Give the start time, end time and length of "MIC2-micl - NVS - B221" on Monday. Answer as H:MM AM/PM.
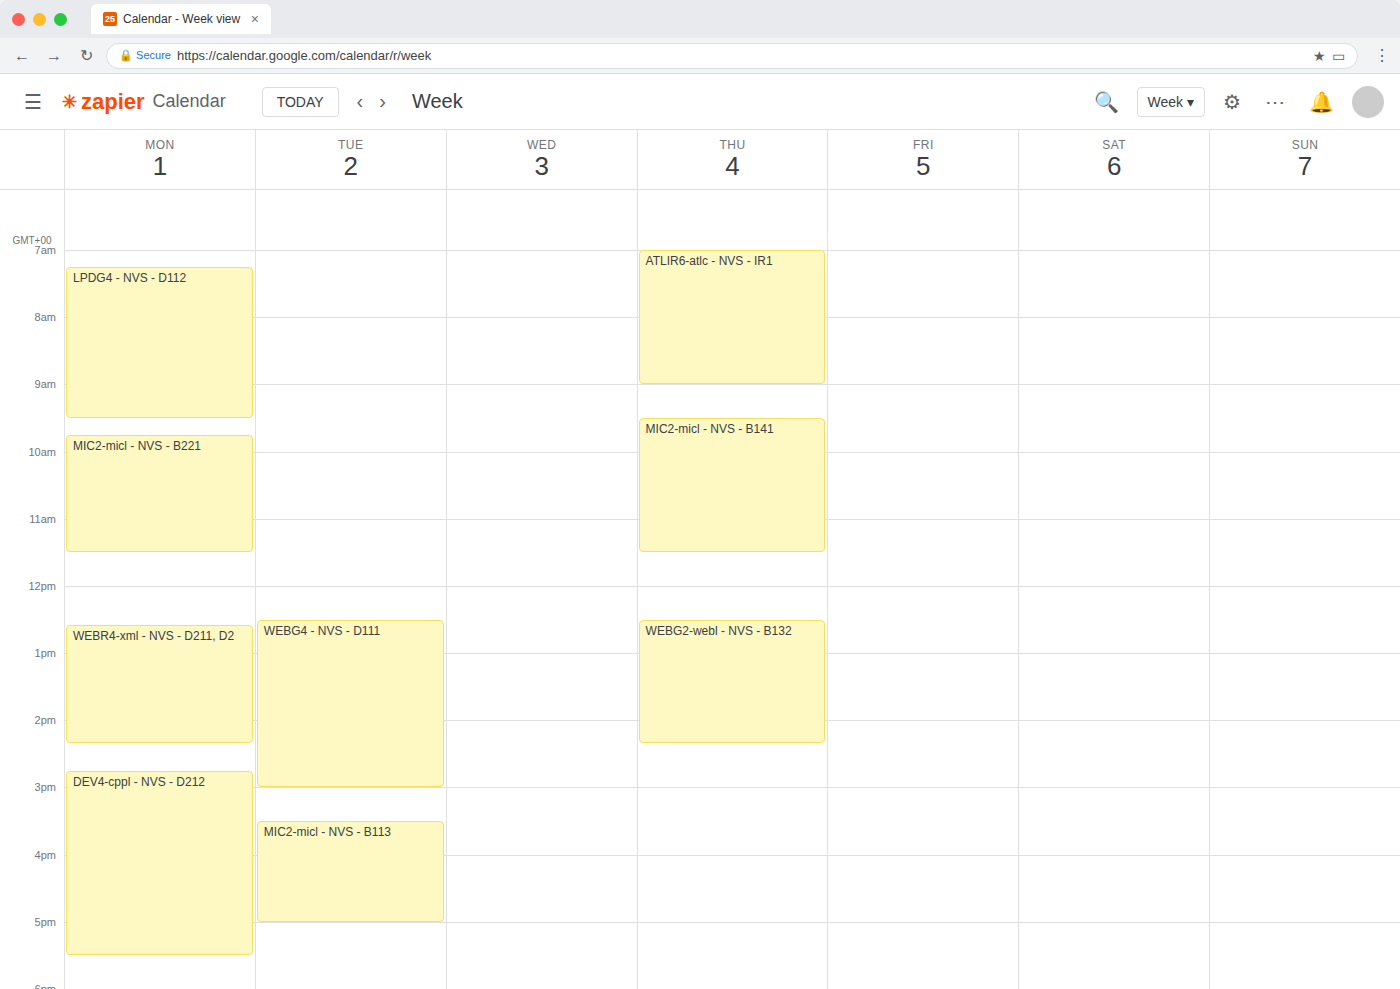
9:45 AM to 11:30 AM, 1 hour 45 minutes